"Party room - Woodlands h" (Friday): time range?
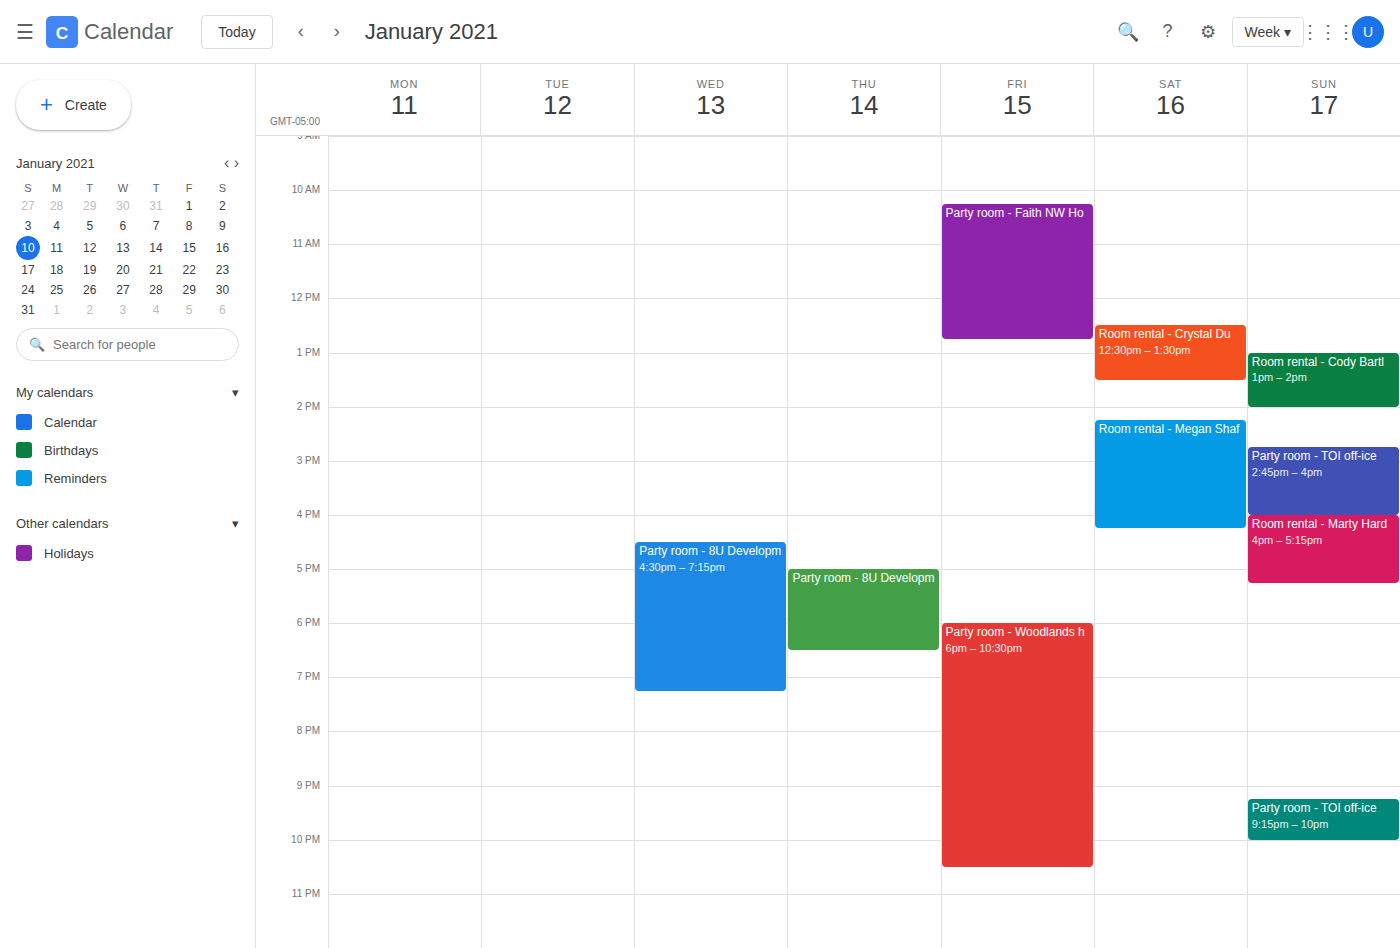
6:00 PM to 10:30 PM